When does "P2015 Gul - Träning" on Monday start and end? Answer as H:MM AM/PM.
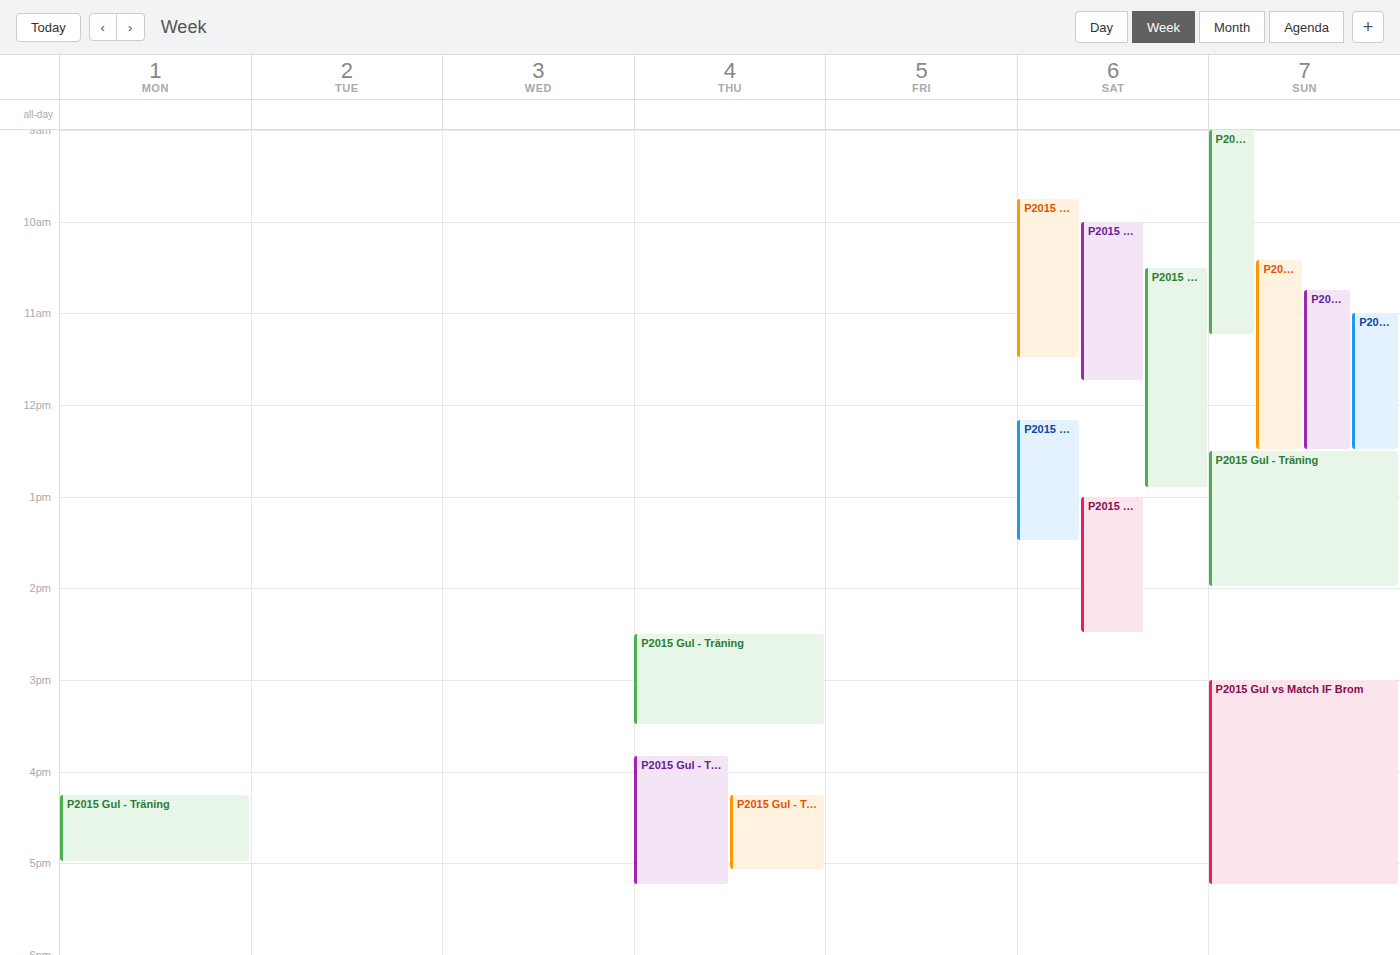
4:15 PM to 5:00 PM